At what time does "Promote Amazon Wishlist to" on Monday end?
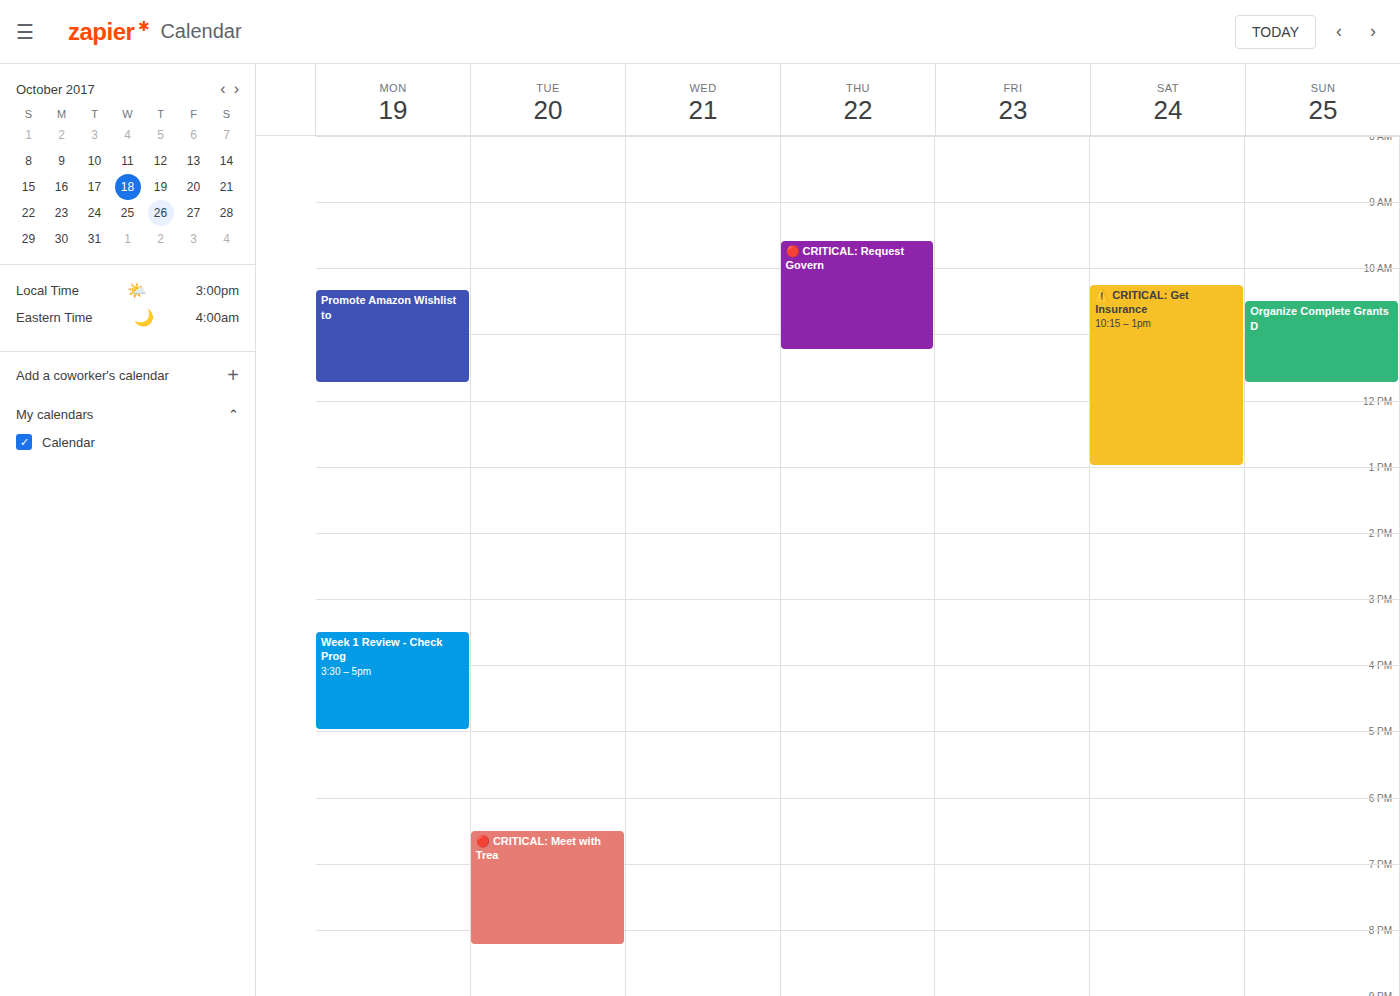
11:45 AM